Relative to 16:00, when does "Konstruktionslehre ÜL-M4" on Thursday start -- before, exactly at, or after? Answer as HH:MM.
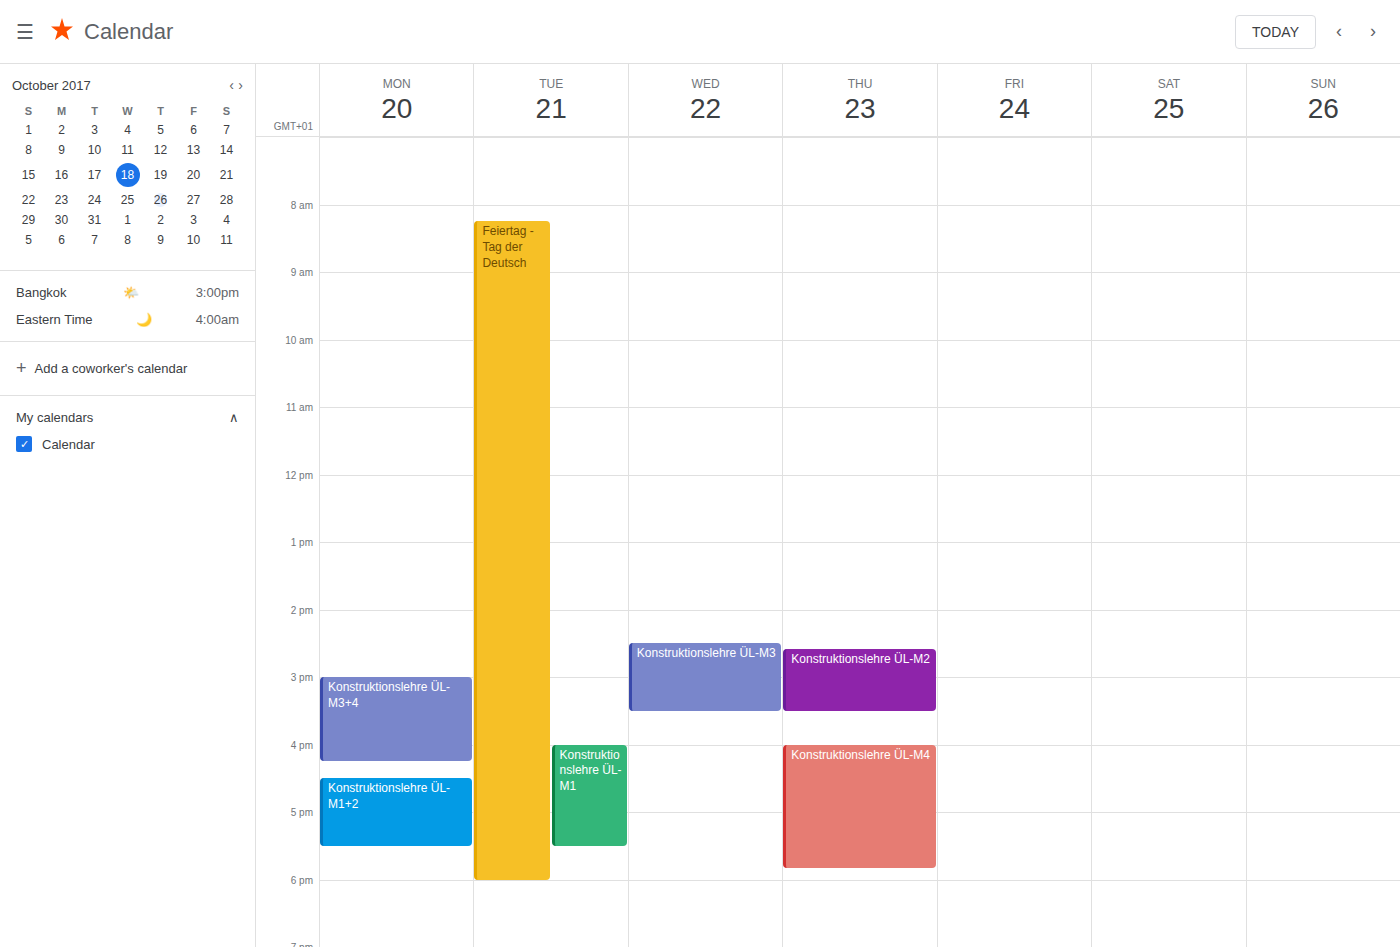
16:00 -- exactly at 16:00, on the 16:00 line.